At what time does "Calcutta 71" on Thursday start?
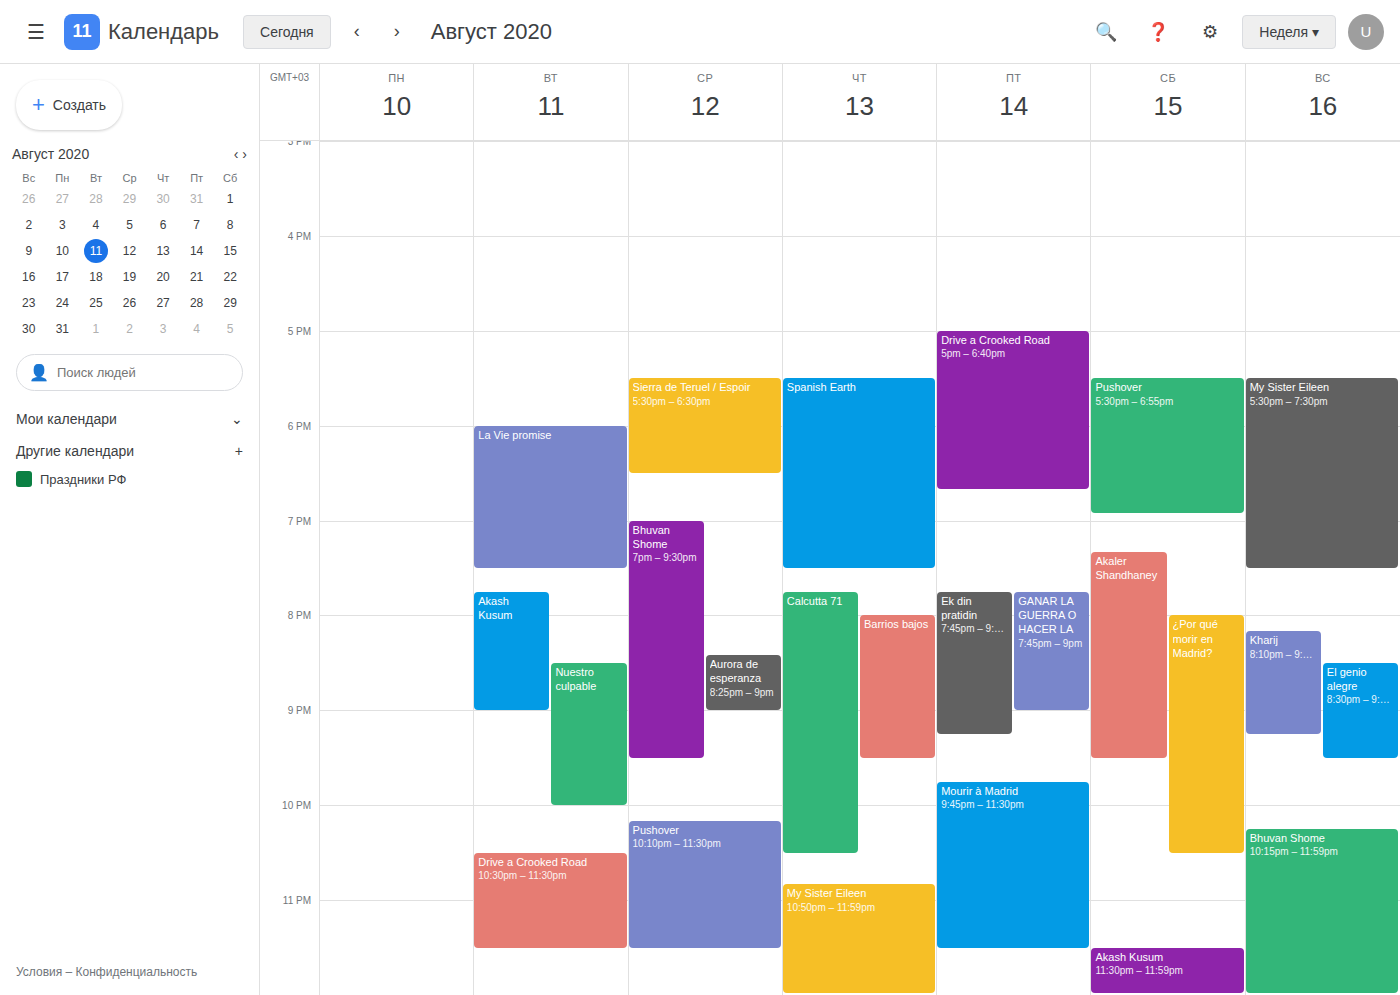
7:45 PM